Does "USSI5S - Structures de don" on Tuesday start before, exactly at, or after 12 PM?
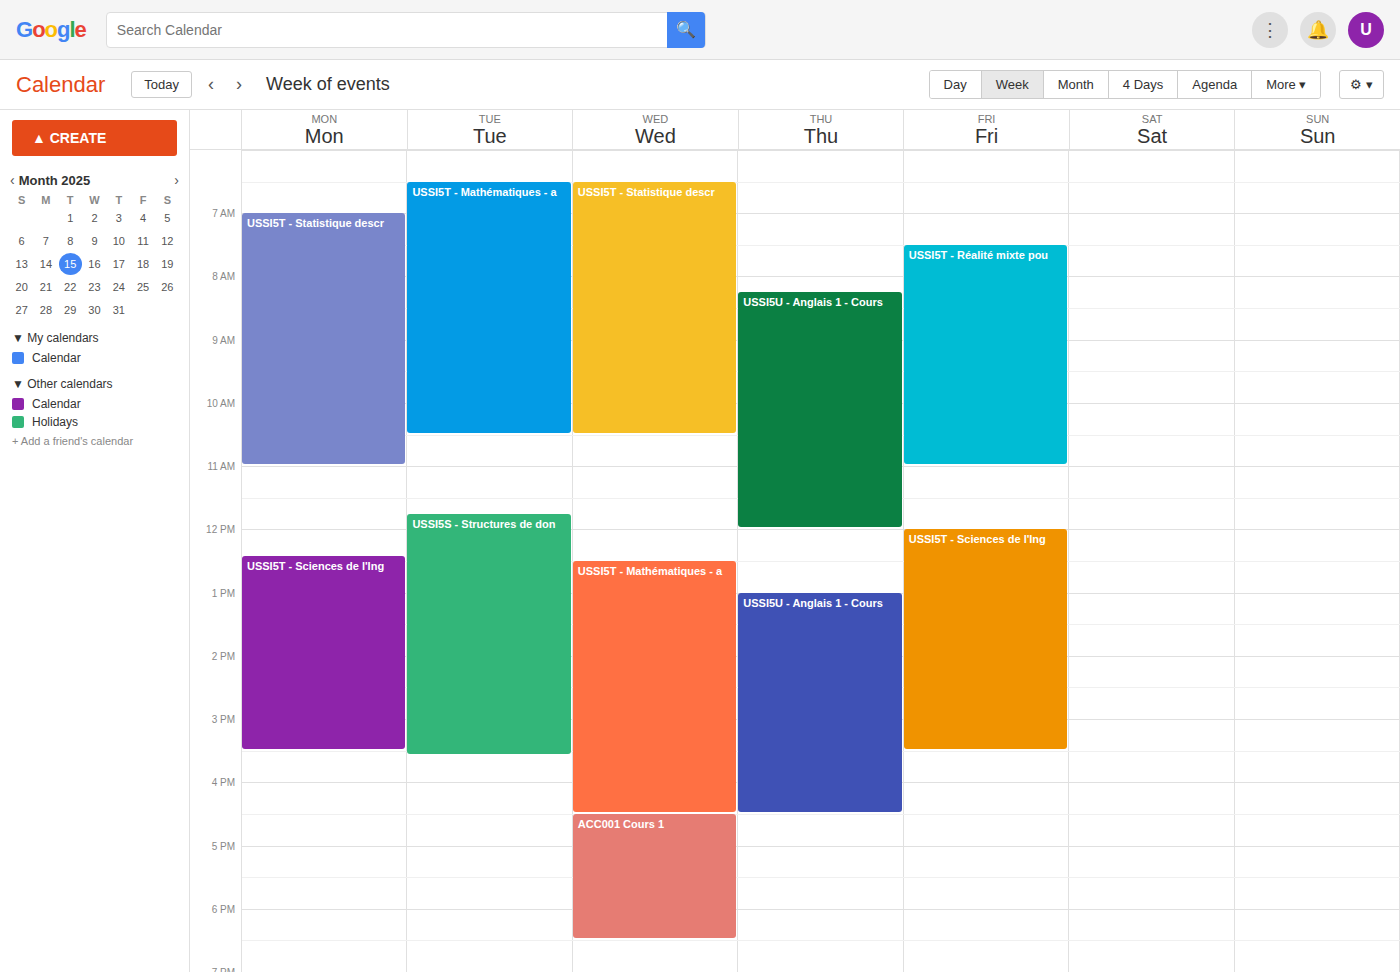
11:45 AM -- before 12 PM, 15 minutes above the 12 PM line.